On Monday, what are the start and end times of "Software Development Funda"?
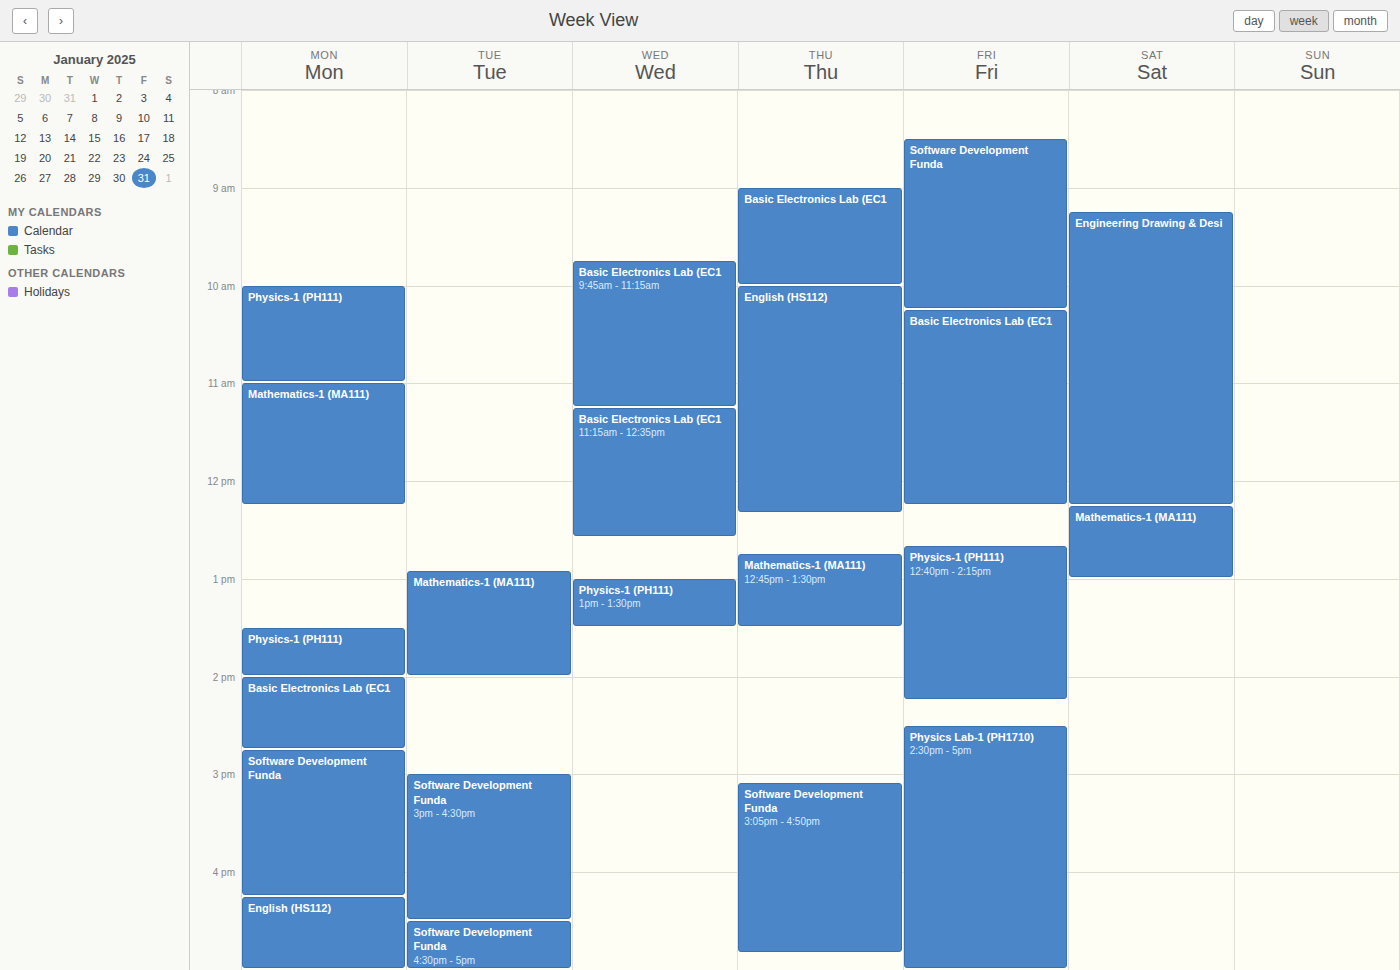
14:45 to 16:15